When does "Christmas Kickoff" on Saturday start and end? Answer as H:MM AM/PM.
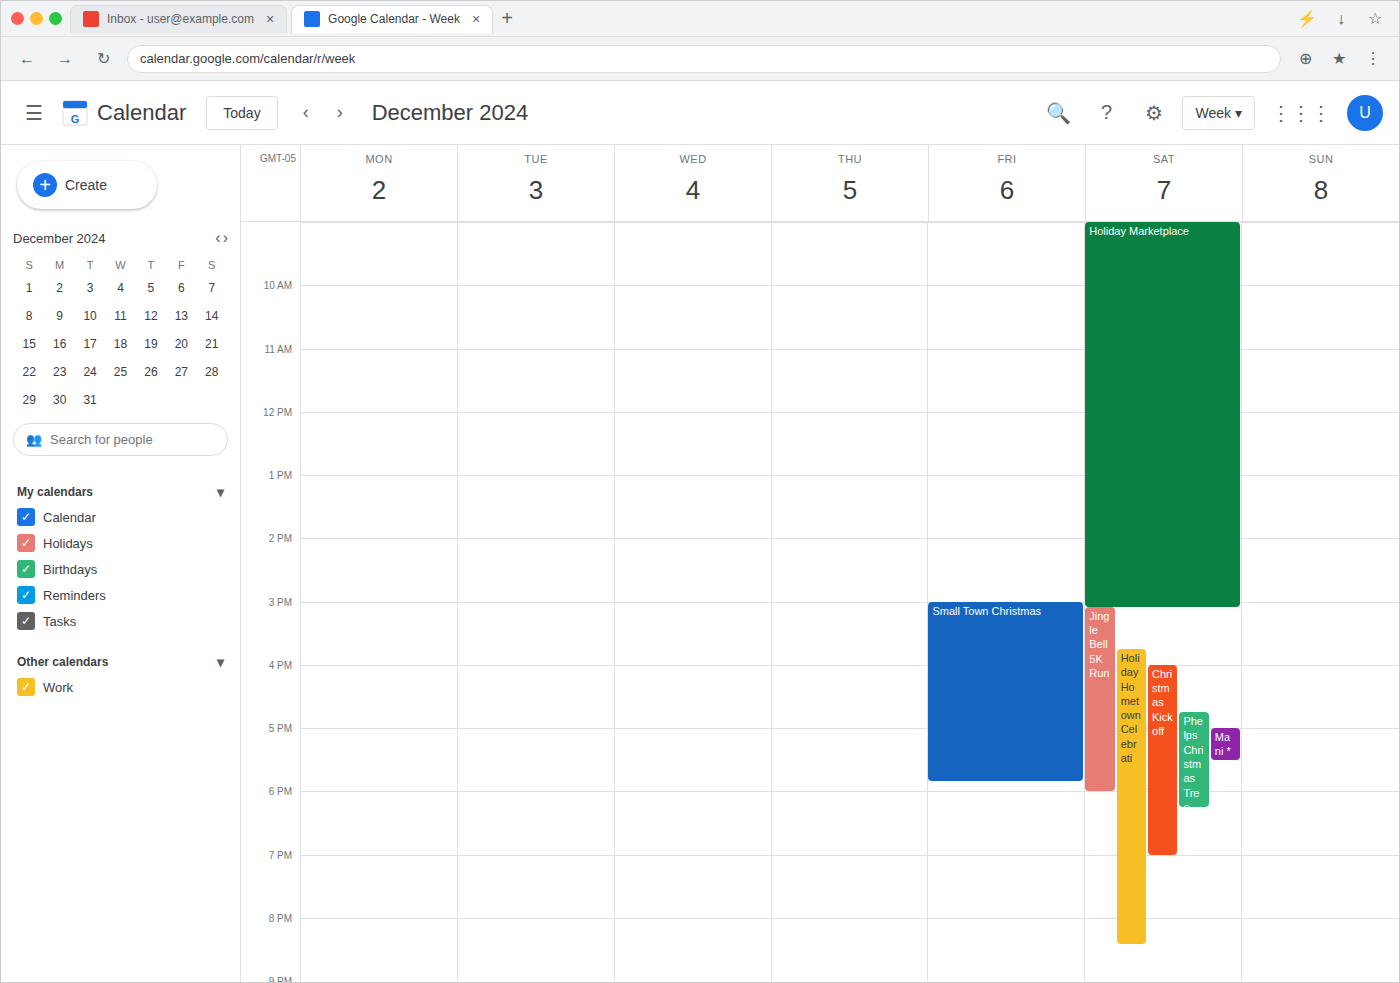
4:00 PM to 7:00 PM